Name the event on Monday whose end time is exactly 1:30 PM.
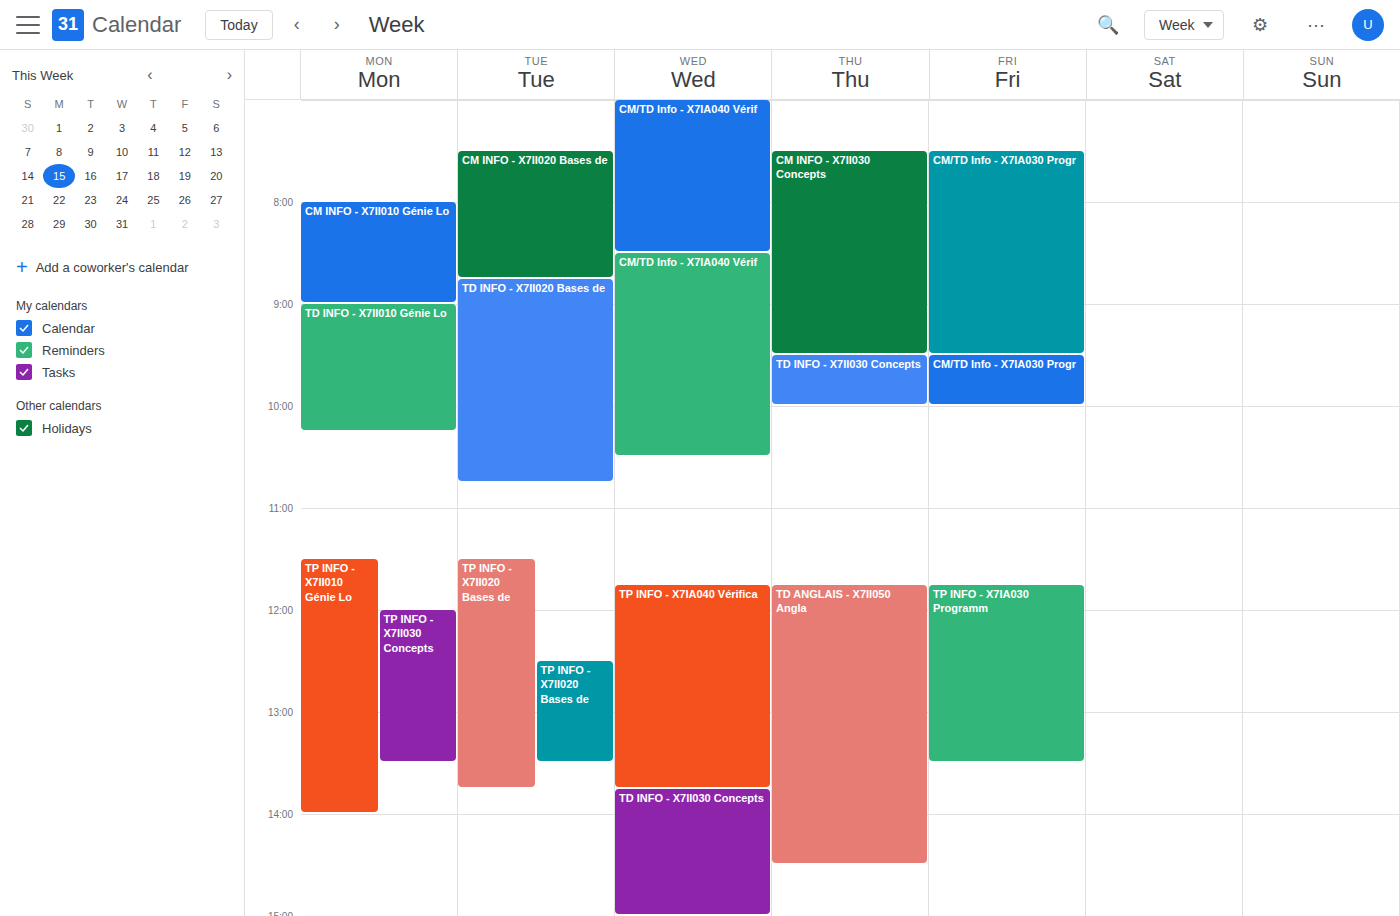
"TP INFO - X7II030 Concepts"